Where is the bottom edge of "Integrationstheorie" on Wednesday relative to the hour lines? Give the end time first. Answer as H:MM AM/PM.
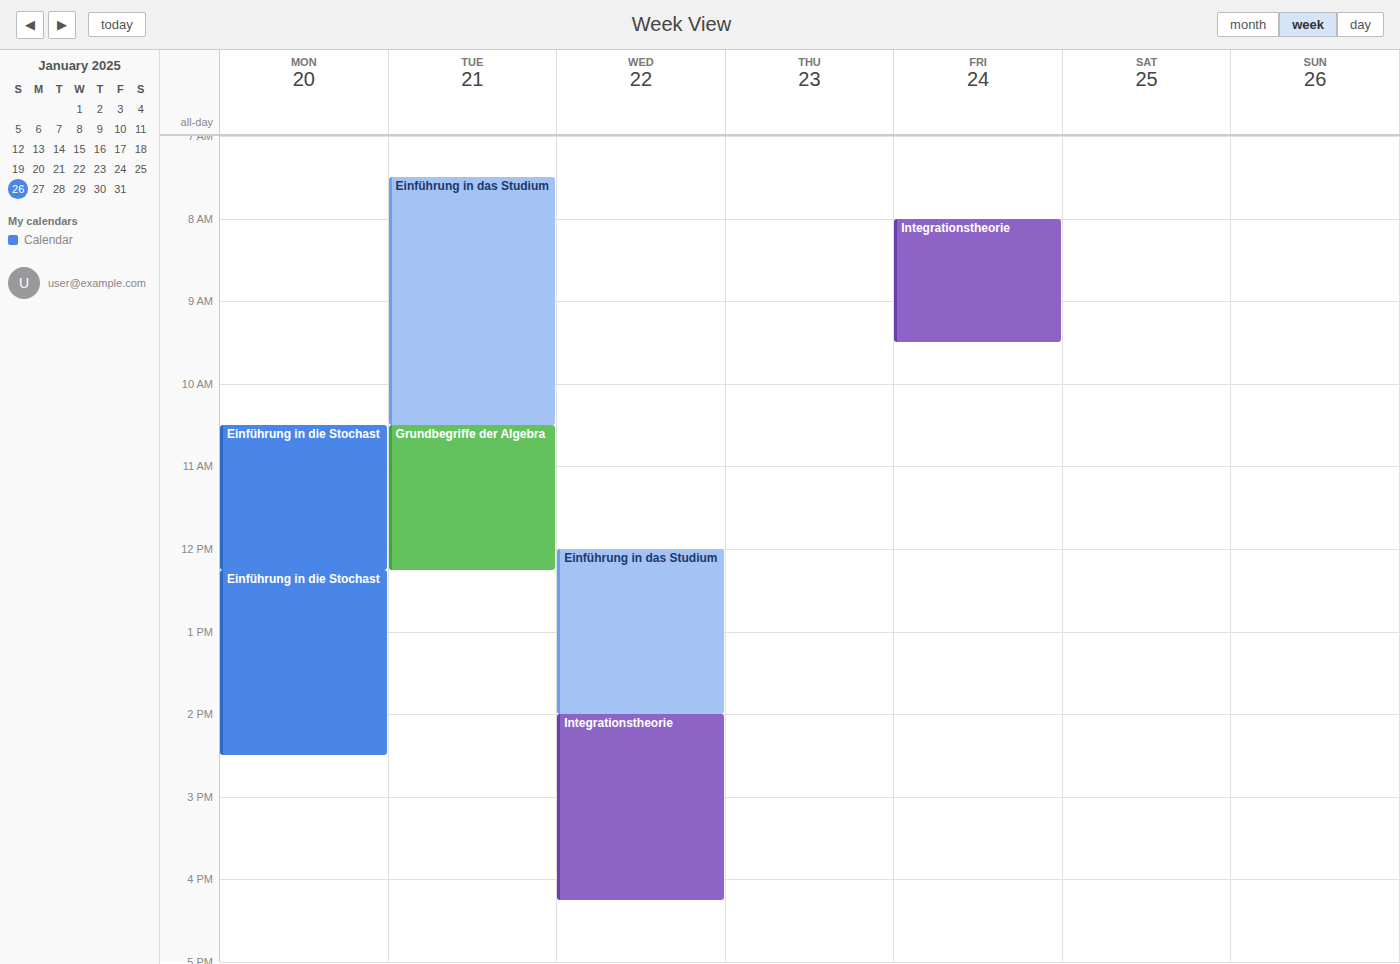
4:15 PM -- neither: a quarter of the way from the 4 PM line to the 5 PM line.